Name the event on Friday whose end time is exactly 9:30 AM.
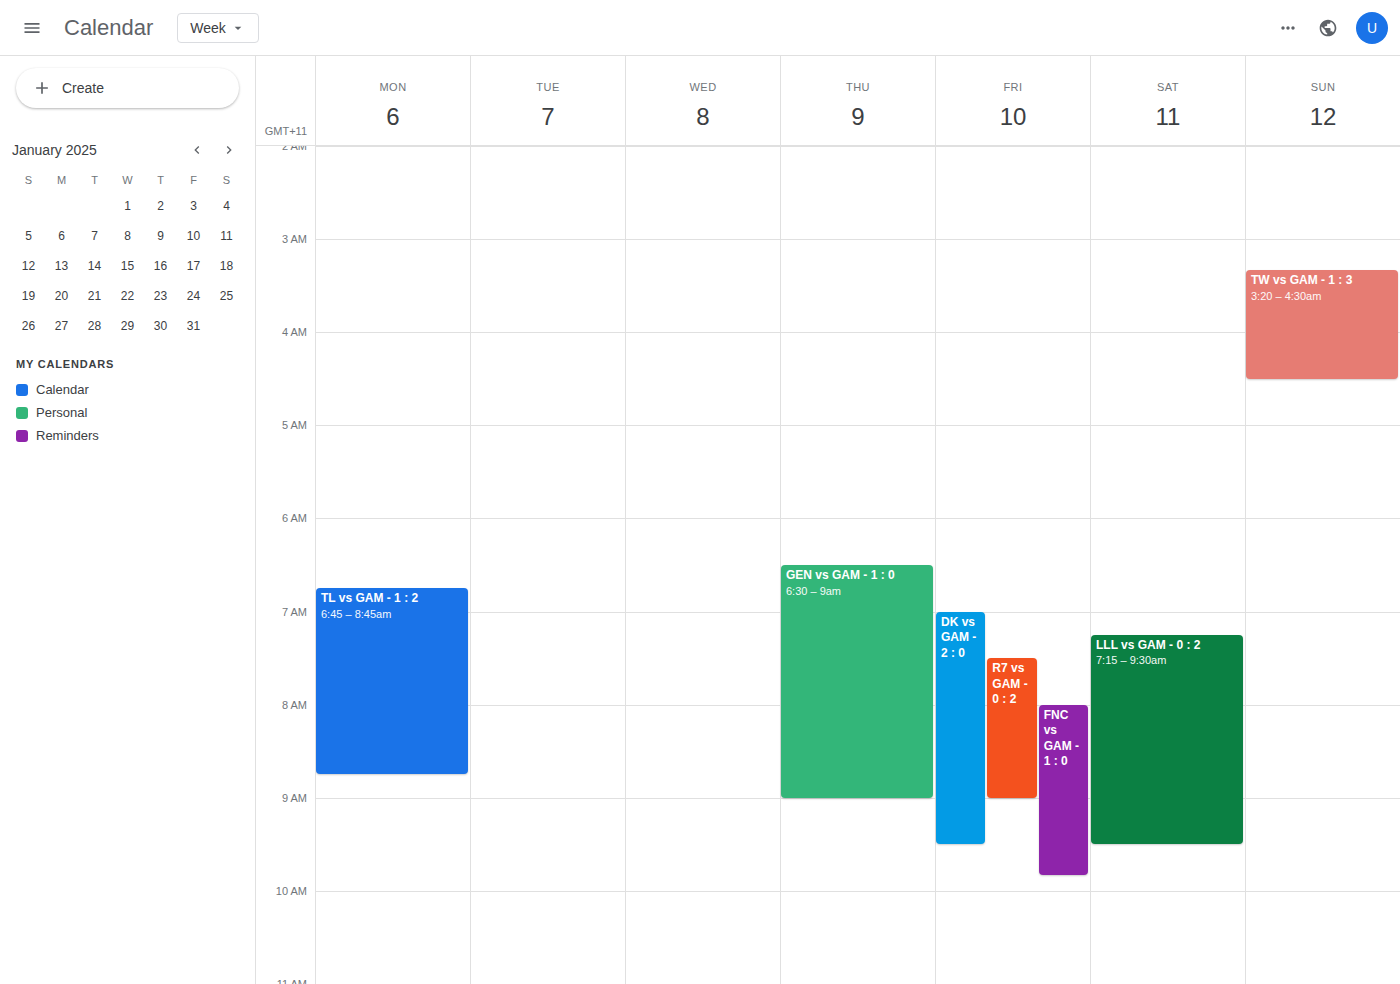
"DK vs GAM - 2 : 0"